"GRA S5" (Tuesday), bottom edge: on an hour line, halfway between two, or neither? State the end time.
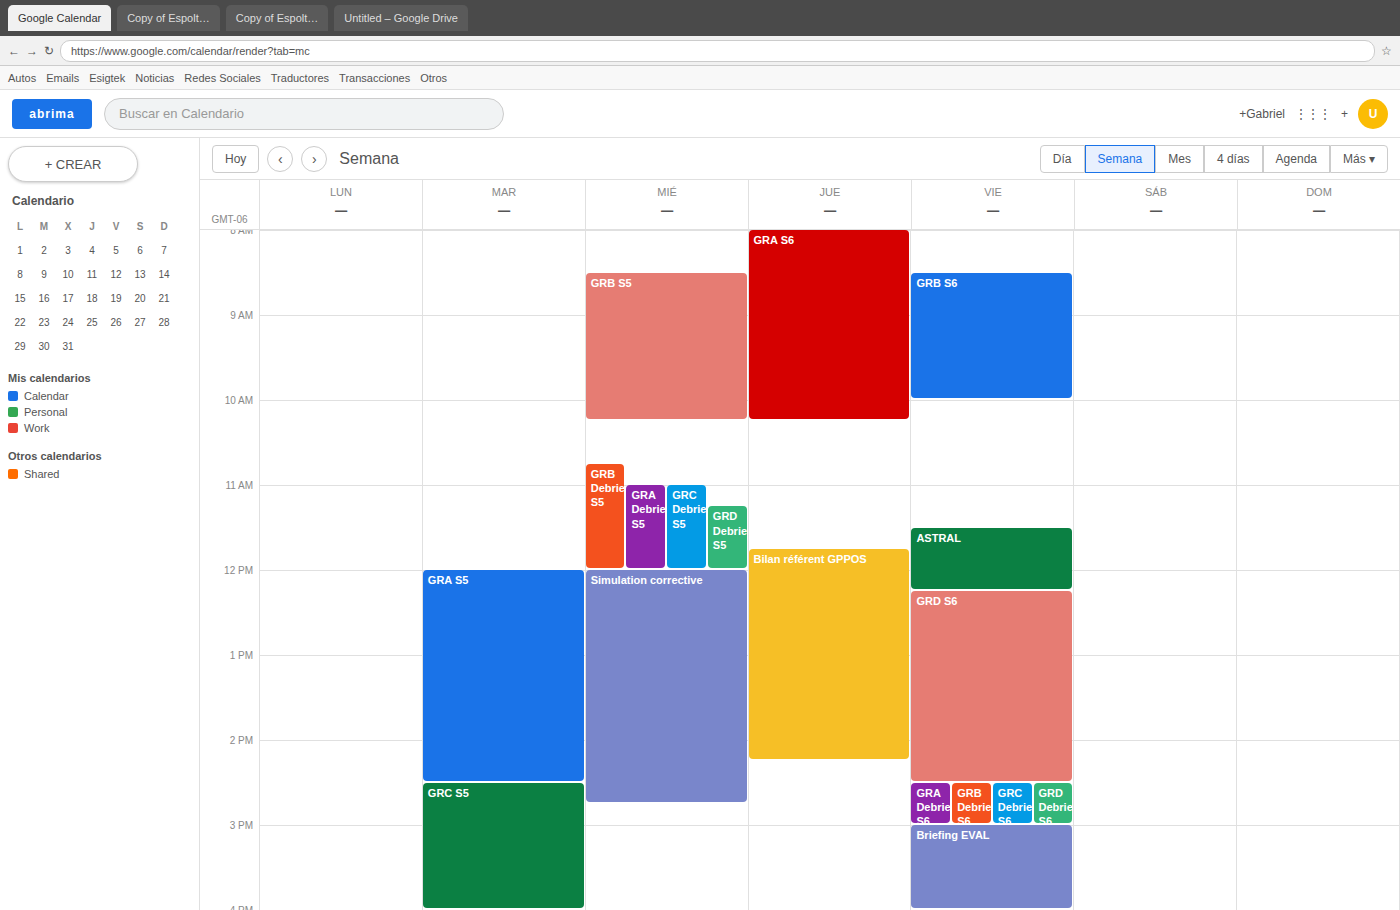
2:30 PM -- halfway between the 2 PM and 3 PM lines.